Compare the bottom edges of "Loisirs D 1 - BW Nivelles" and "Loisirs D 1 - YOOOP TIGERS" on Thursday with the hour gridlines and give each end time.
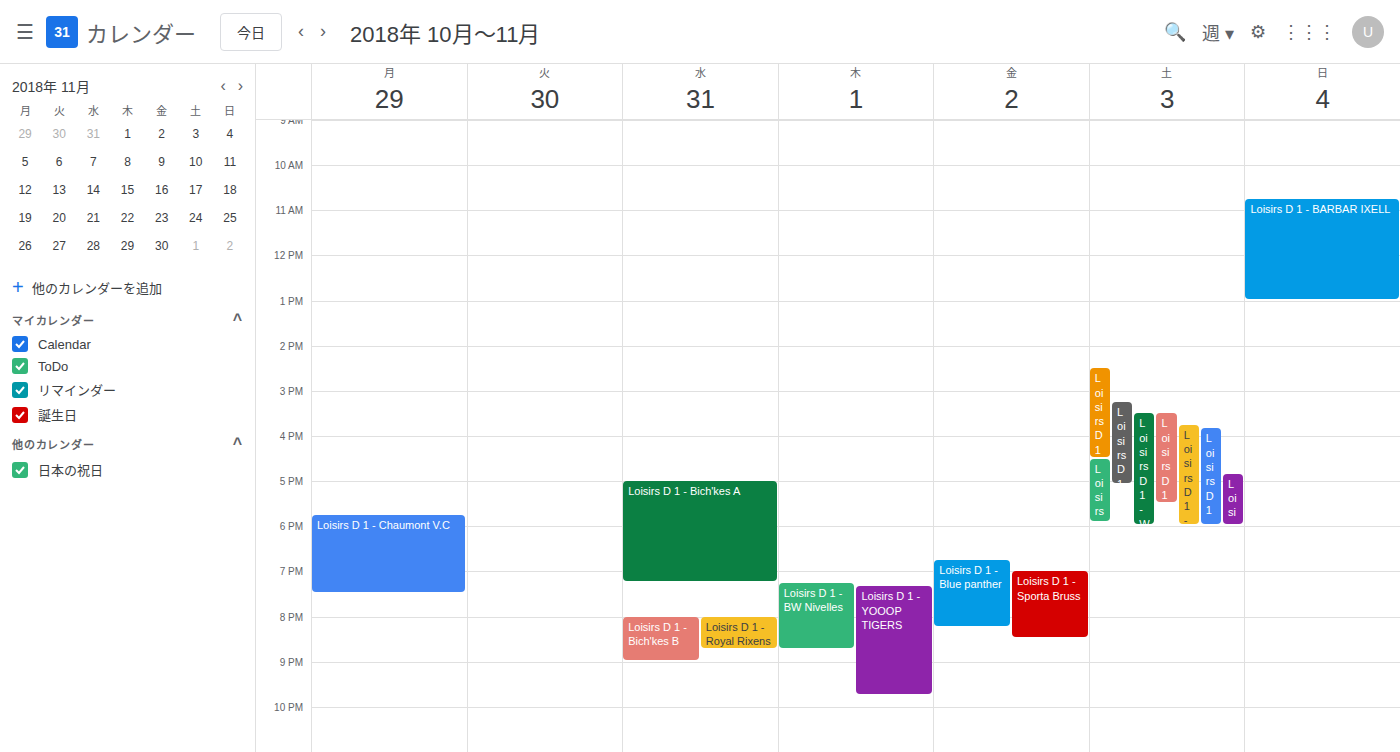
"Loisirs D 1 - BW Nivelles": 8:45 PM, neither: three quarters of the way from the 8 PM line to the 9 PM line. "Loisirs D 1 - YOOOP TIGERS": 9:45 PM, neither: three quarters of the way from the 9 PM line to the 10 PM line.